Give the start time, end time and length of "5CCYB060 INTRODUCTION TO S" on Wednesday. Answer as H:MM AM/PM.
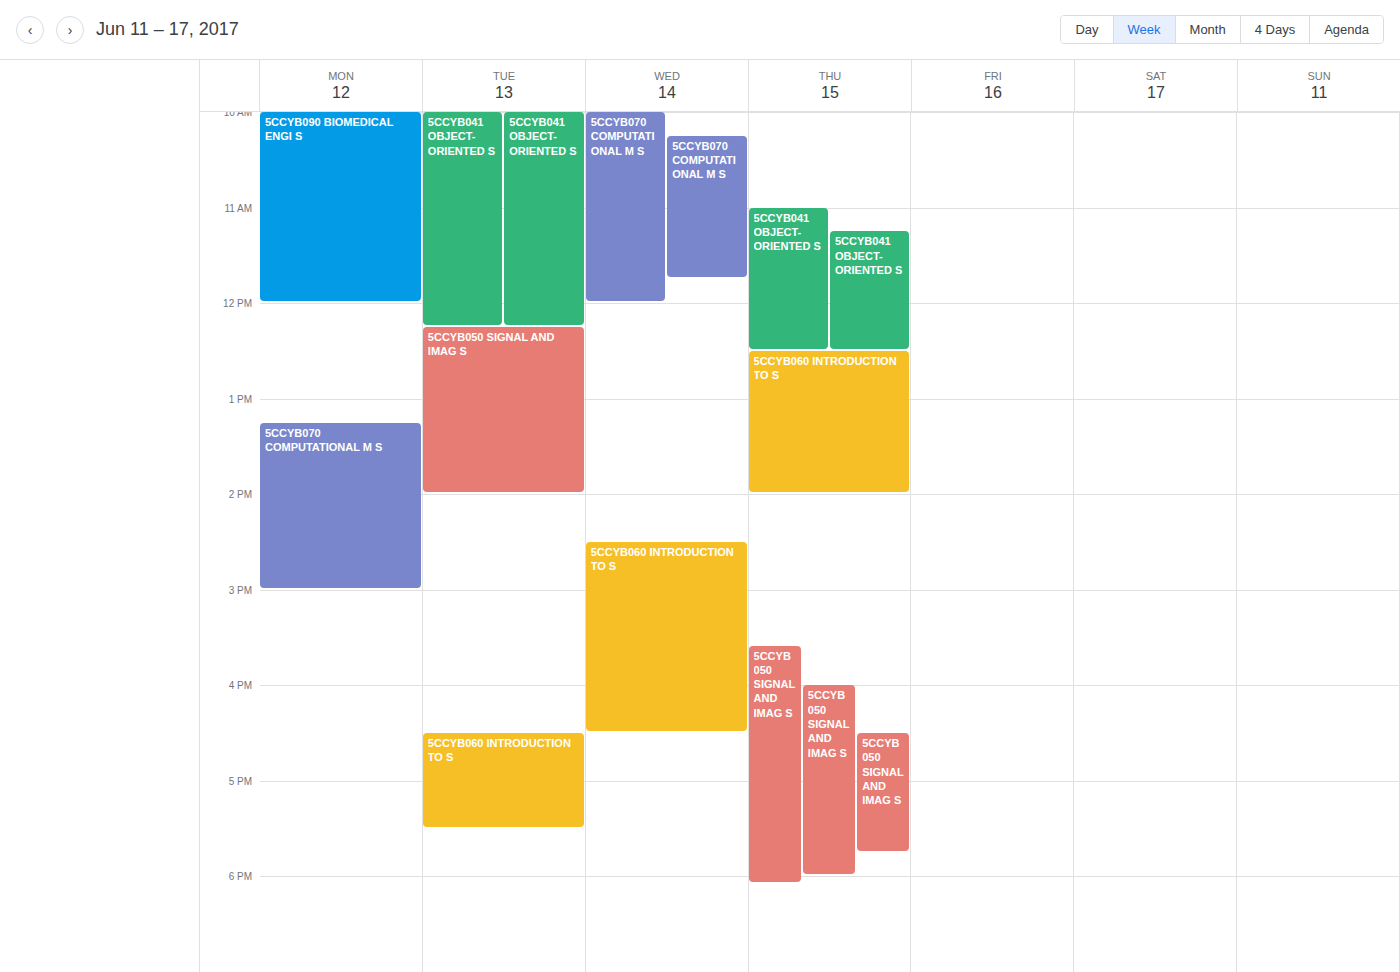
2:30 PM to 4:30 PM, 2 hours